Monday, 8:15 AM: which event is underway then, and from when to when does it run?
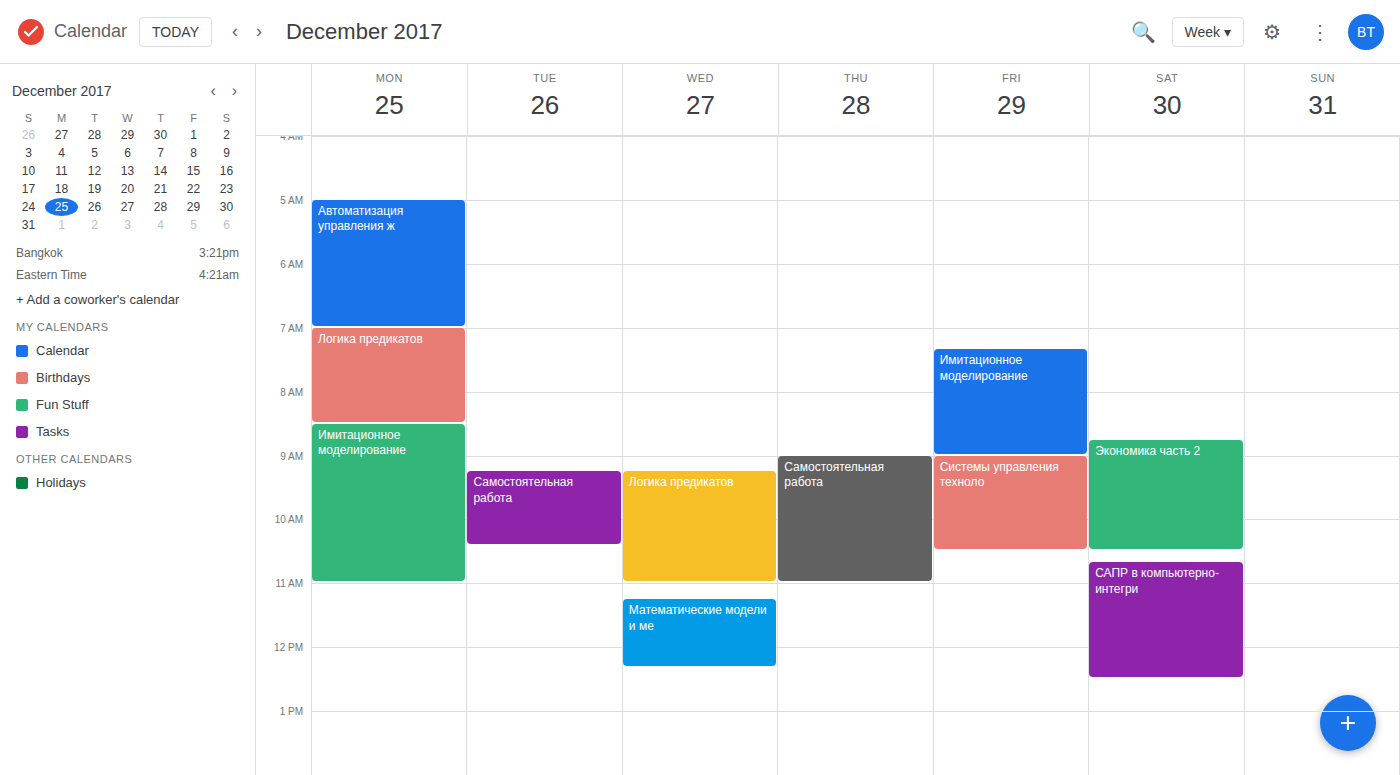
"Логика предикатов", 7:00 AM to 8:30 AM